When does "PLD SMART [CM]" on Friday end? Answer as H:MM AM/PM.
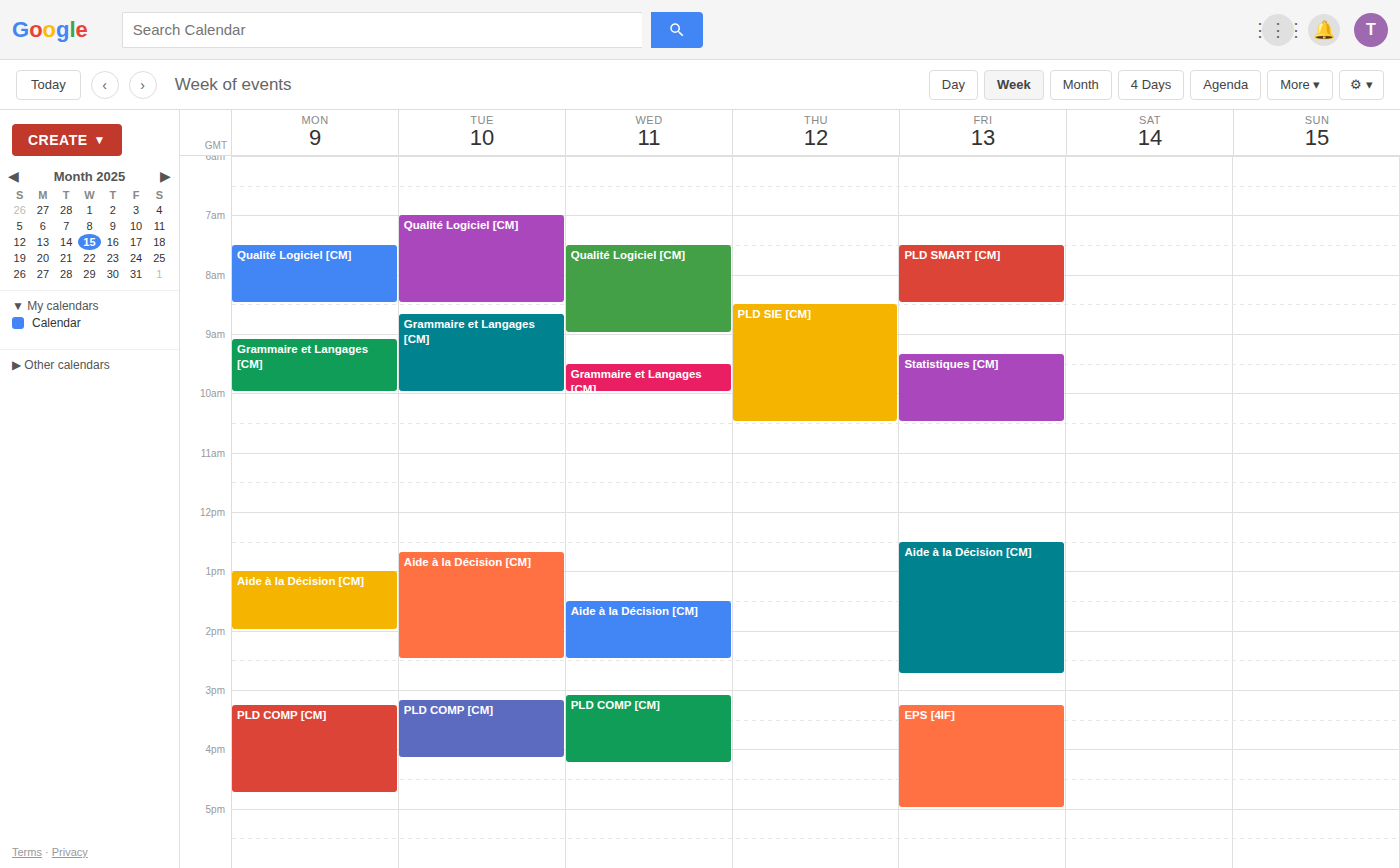
8:30 AM